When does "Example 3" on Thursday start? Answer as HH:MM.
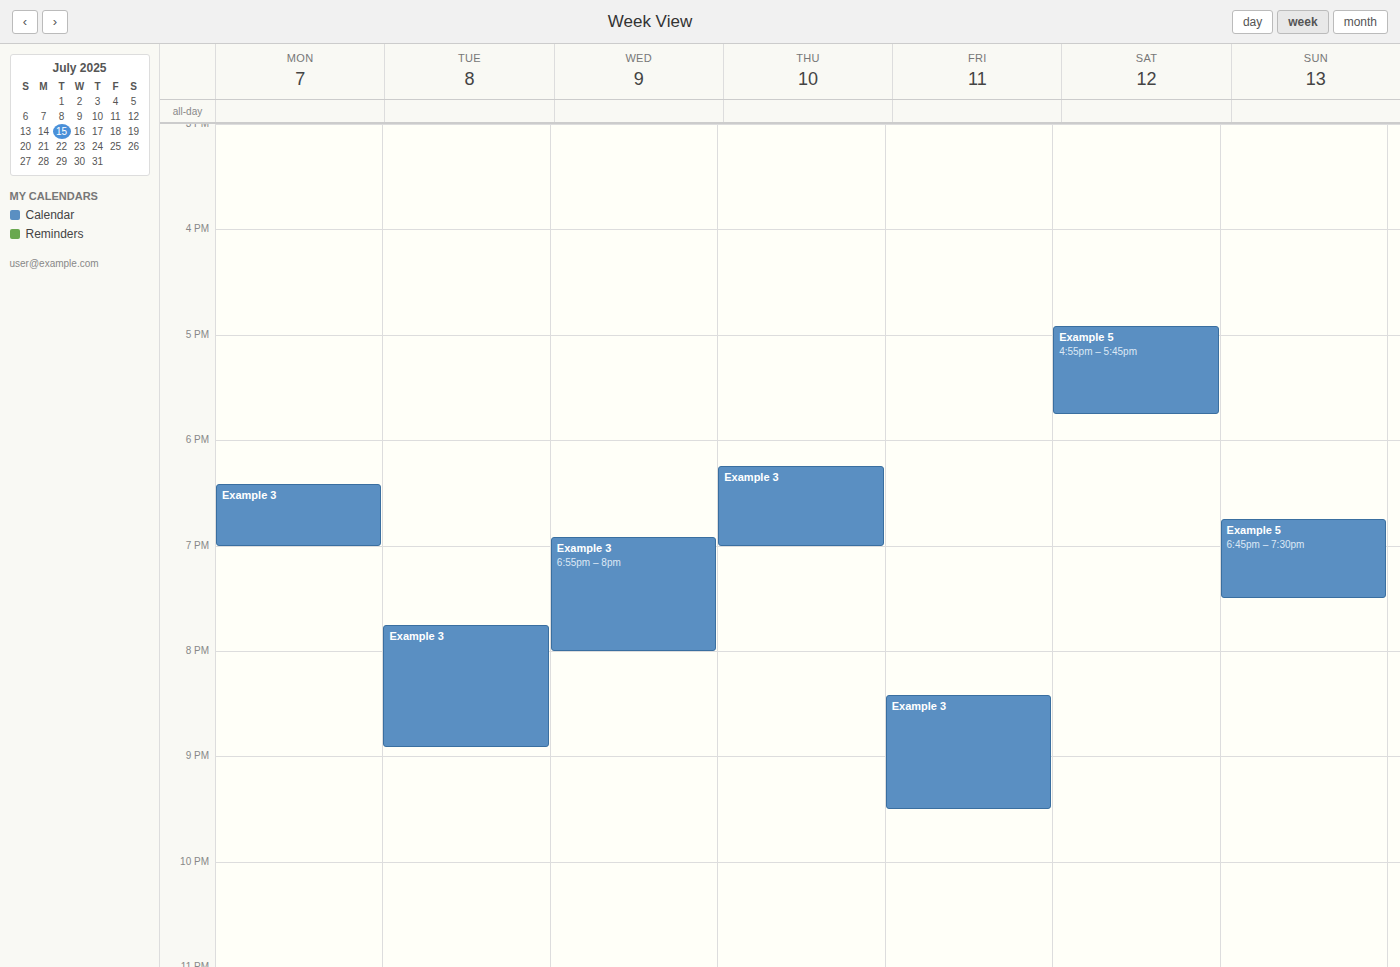
18:15